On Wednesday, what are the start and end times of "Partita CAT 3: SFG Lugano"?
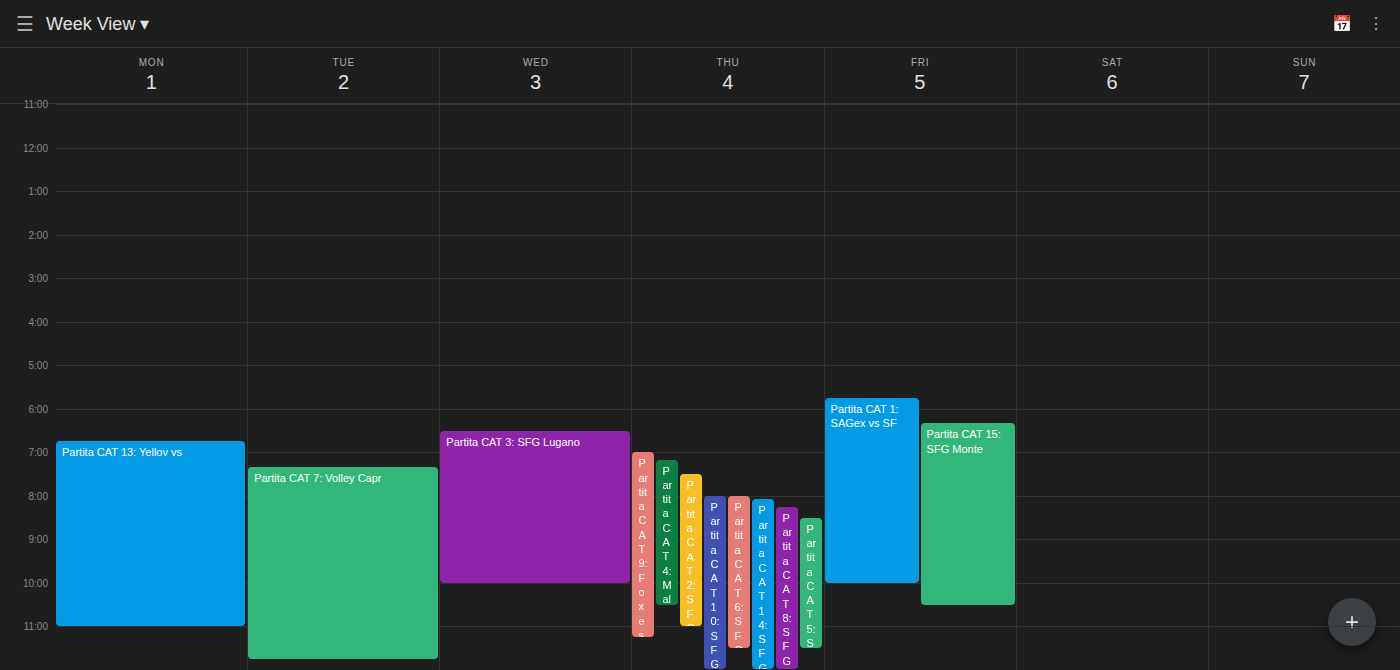
6:30 PM to 10:00 PM